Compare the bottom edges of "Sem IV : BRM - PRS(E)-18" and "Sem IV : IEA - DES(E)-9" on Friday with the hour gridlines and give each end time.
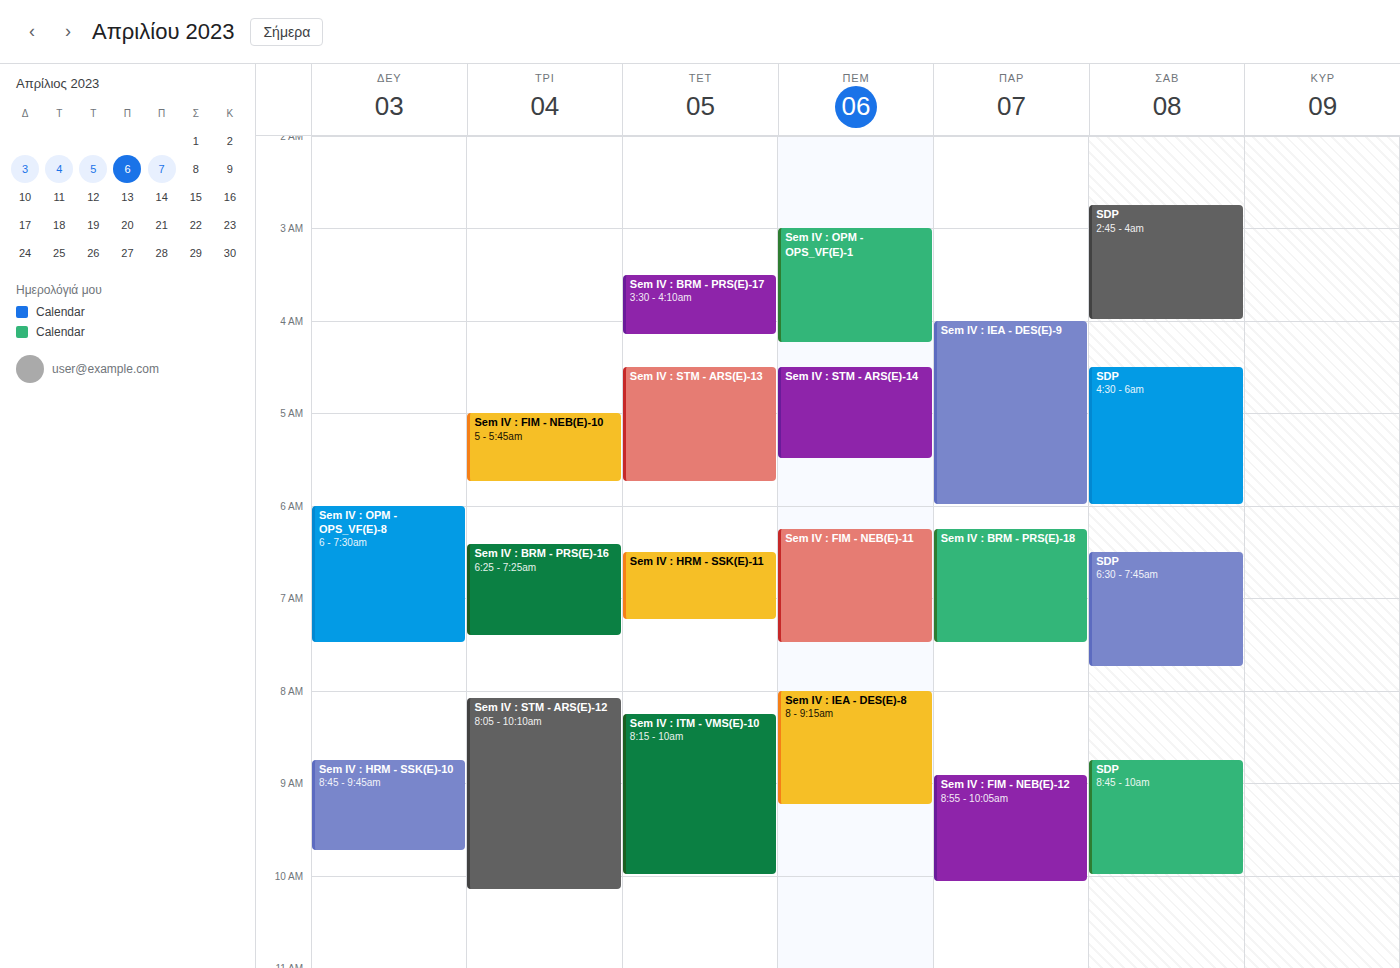
"Sem IV : BRM - PRS(E)-18": 7:30 AM, halfway between the 7 AM and 8 AM lines. "Sem IV : IEA - DES(E)-9": 6:00 AM, exactly on the 6 AM line.